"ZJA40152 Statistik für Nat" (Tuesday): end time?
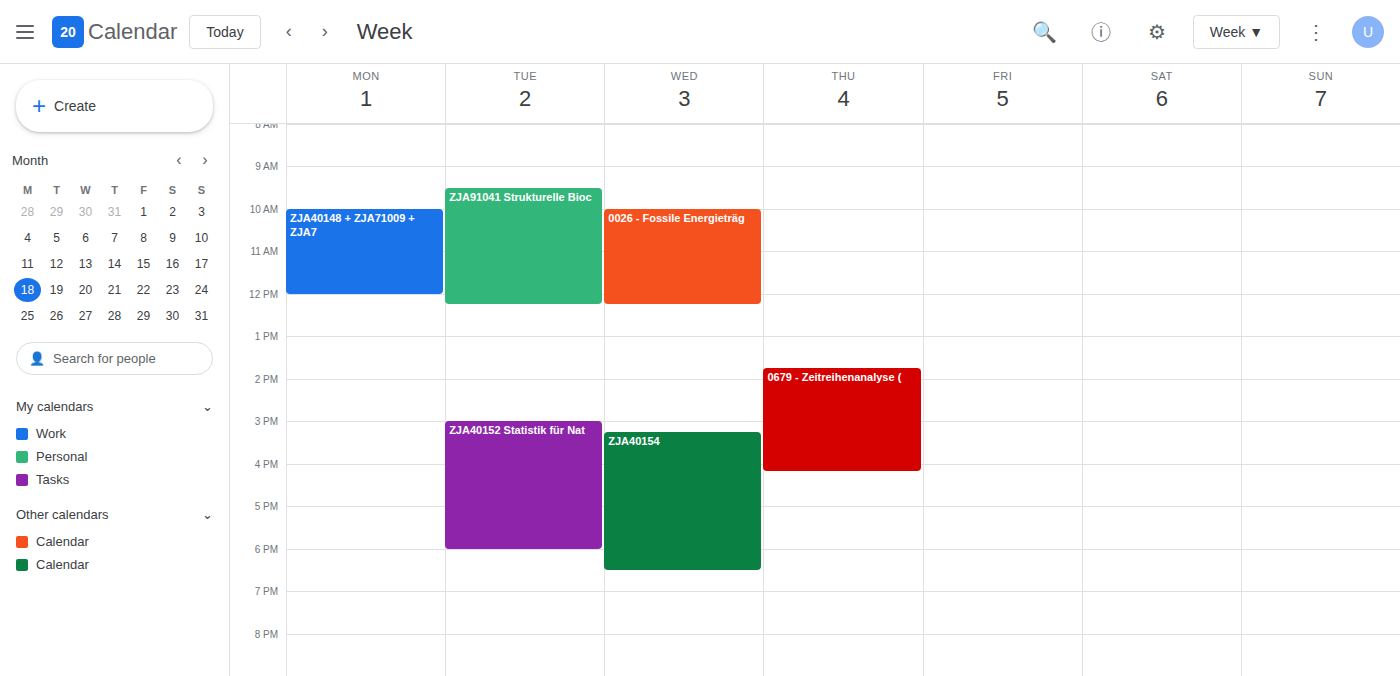
6:00 PM